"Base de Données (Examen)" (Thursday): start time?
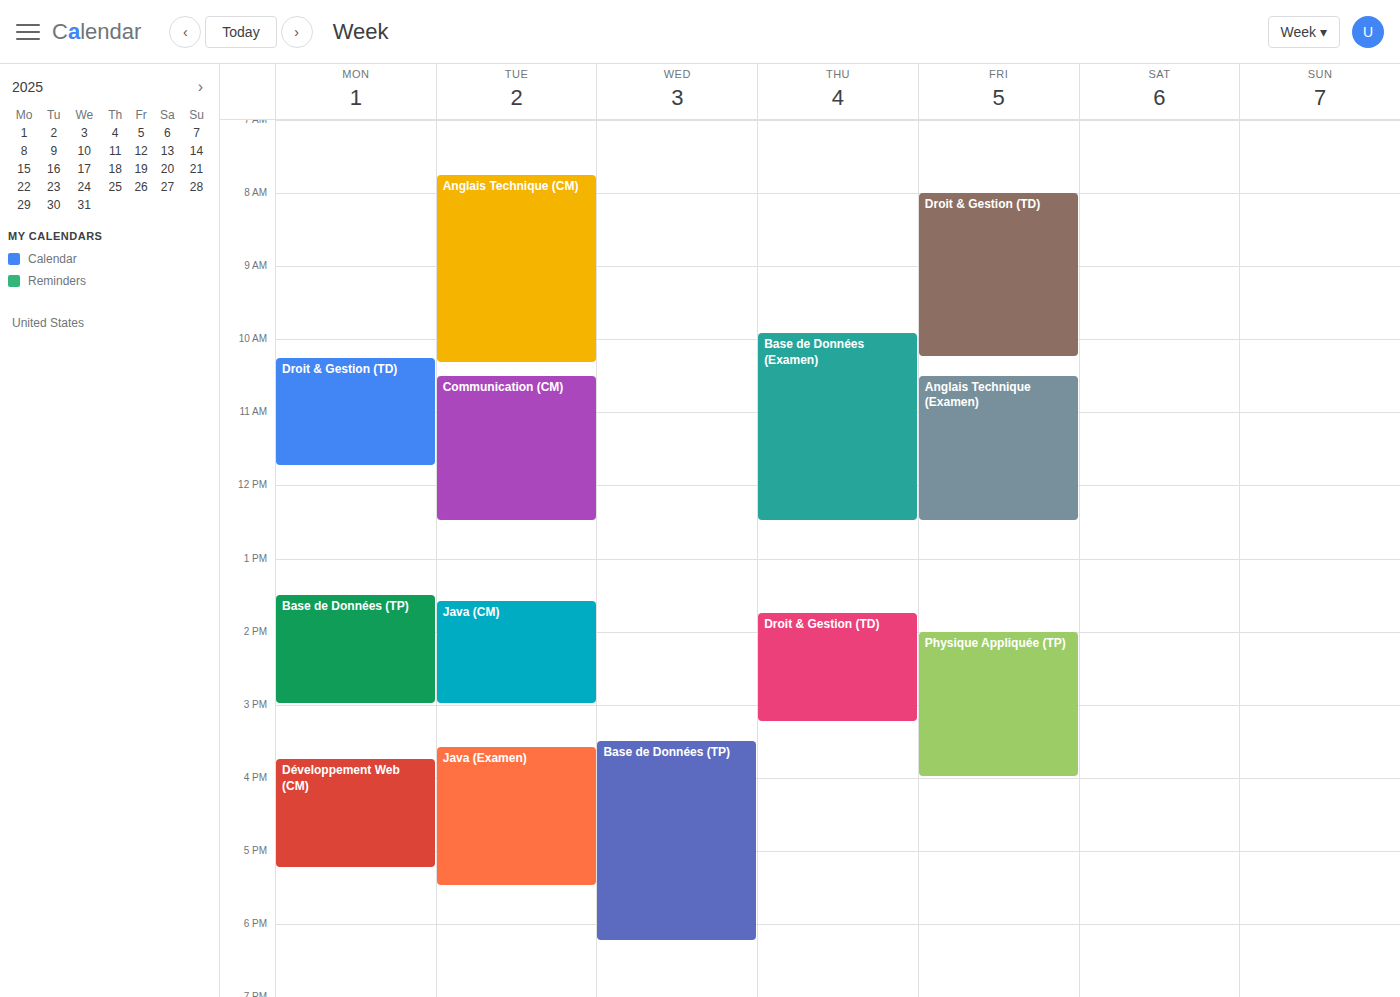
9:55 AM